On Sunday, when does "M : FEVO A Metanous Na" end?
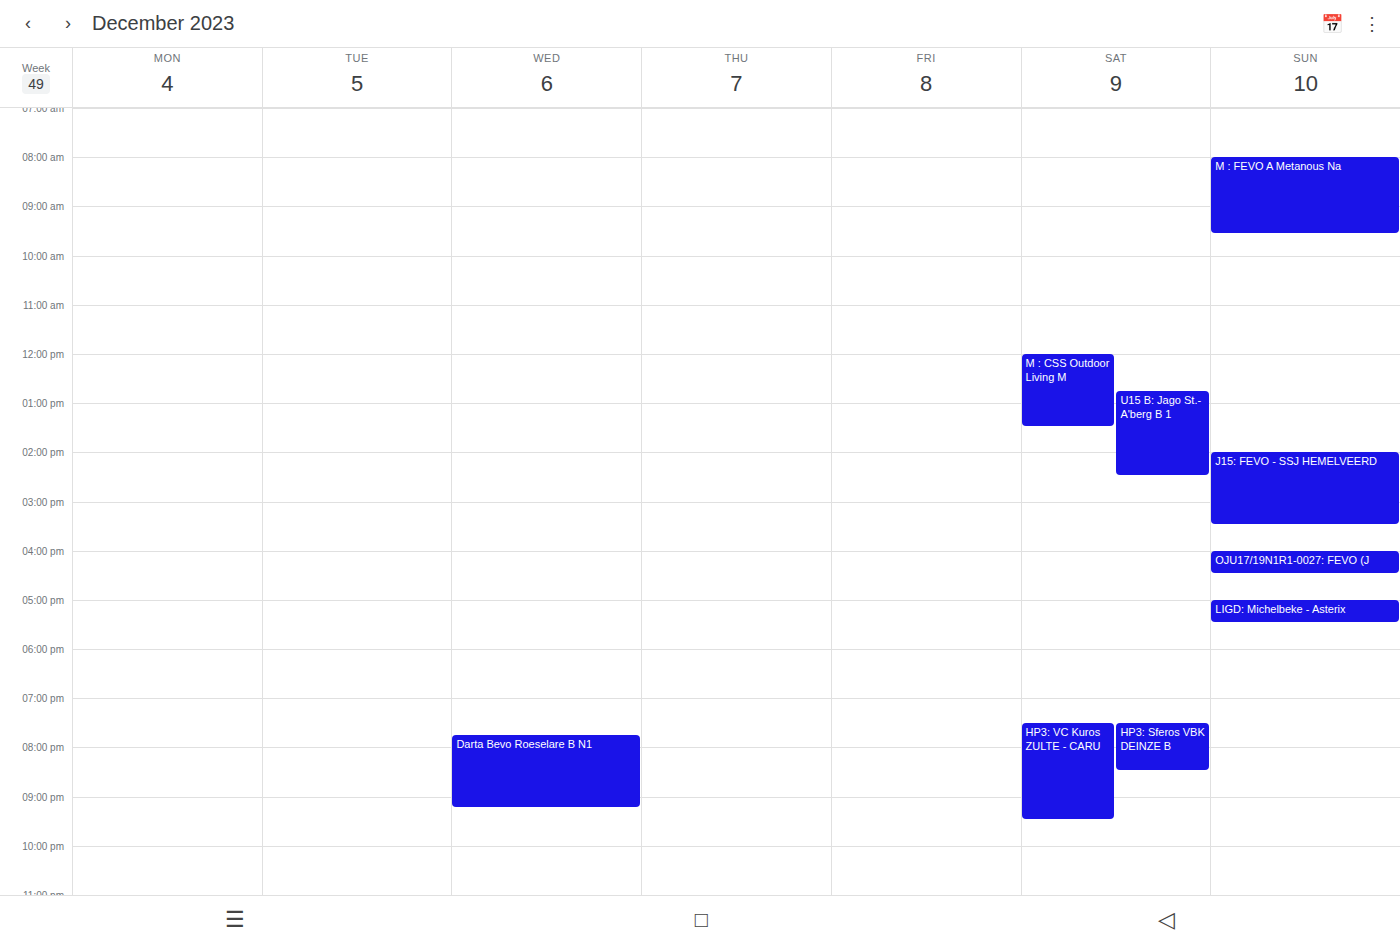
09:35